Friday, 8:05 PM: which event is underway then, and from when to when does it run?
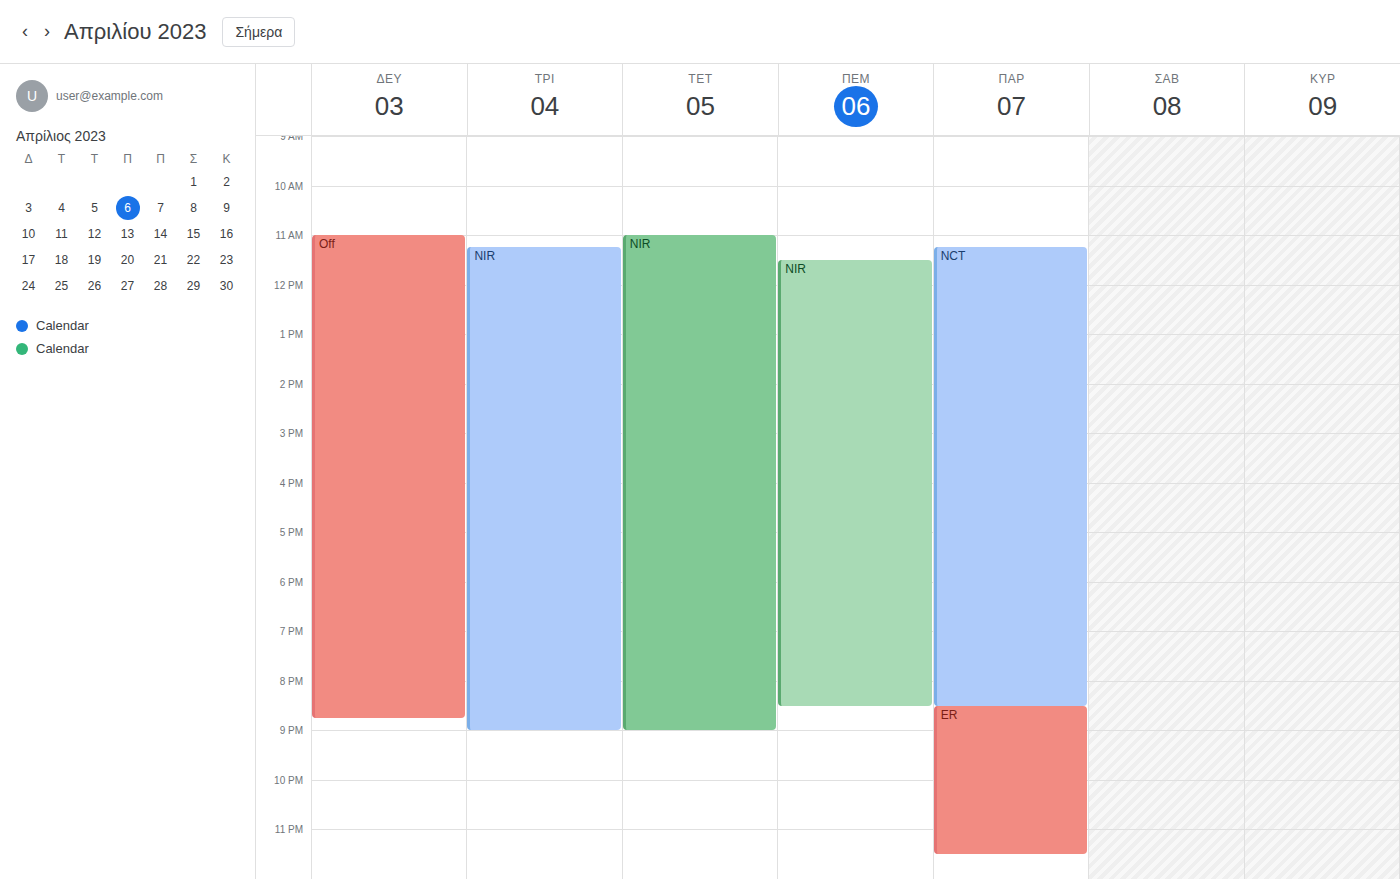
"NCT", 11:15 AM to 8:30 PM